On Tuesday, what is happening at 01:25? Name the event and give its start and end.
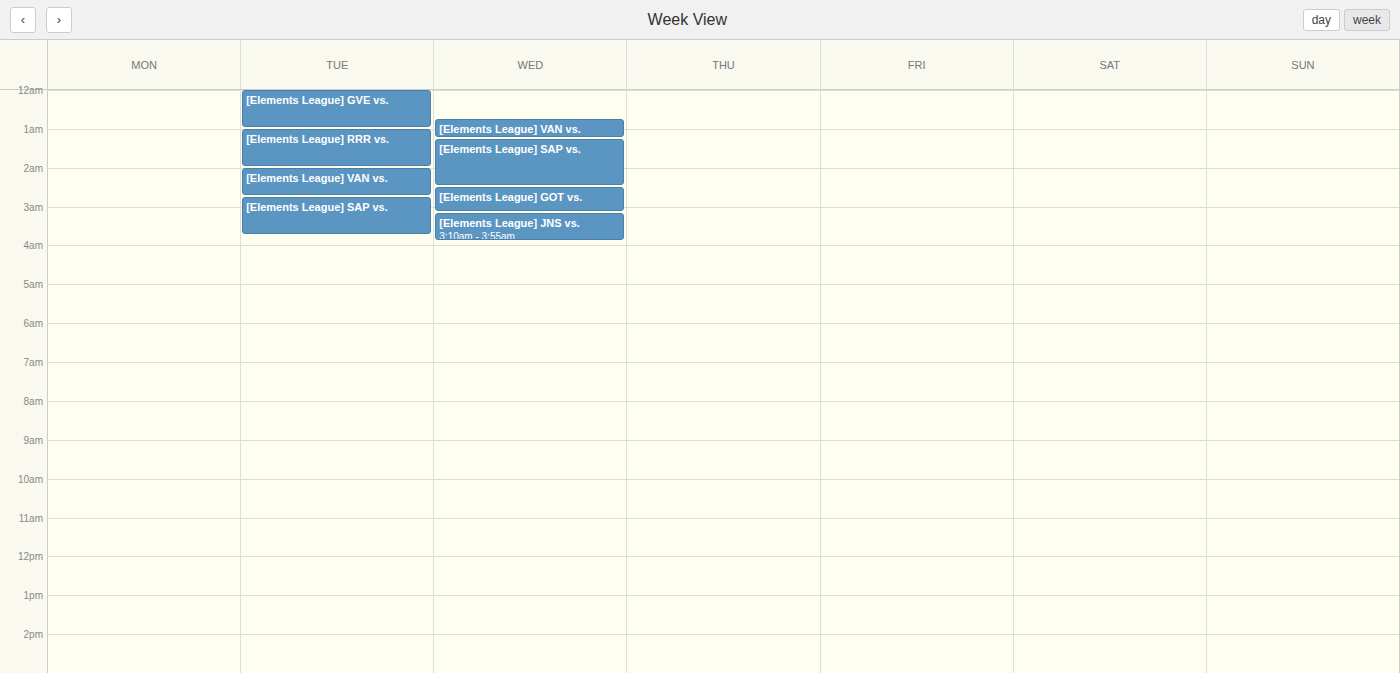
"[Elements League] RRR vs.", 01:00 to 02:00